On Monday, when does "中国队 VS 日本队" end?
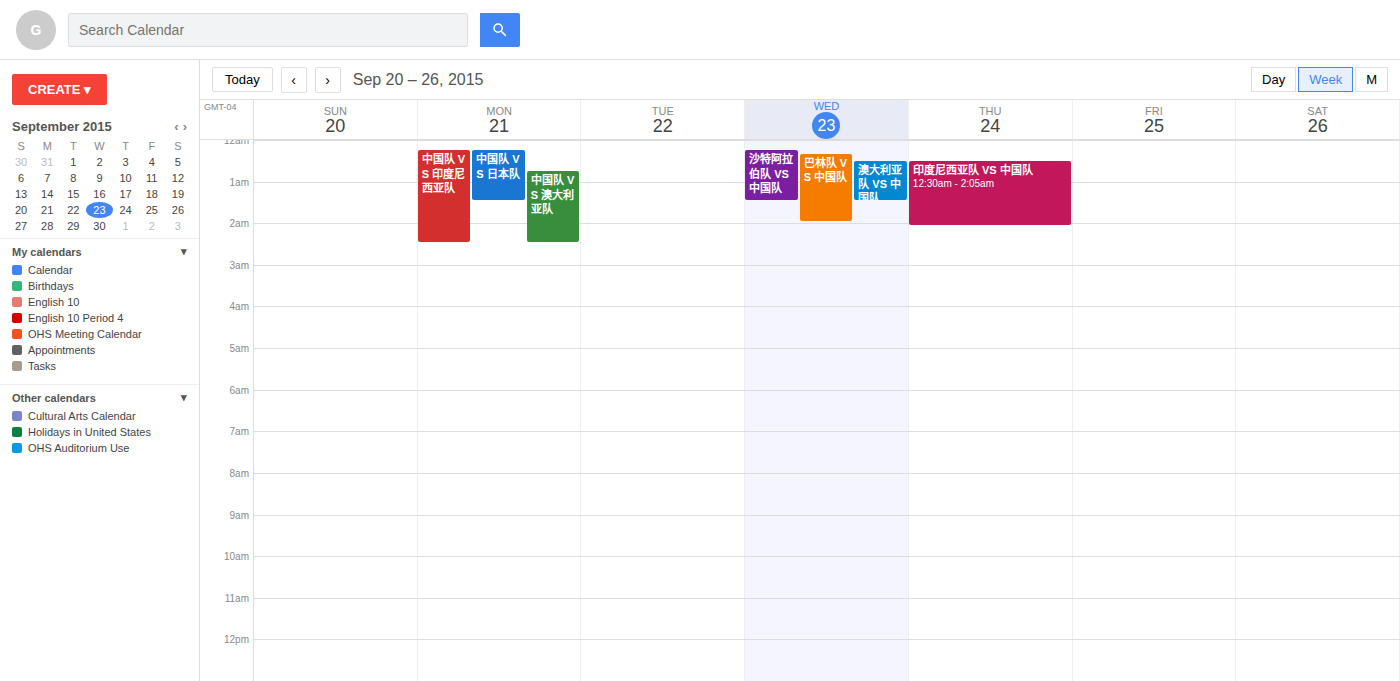
1:30 AM